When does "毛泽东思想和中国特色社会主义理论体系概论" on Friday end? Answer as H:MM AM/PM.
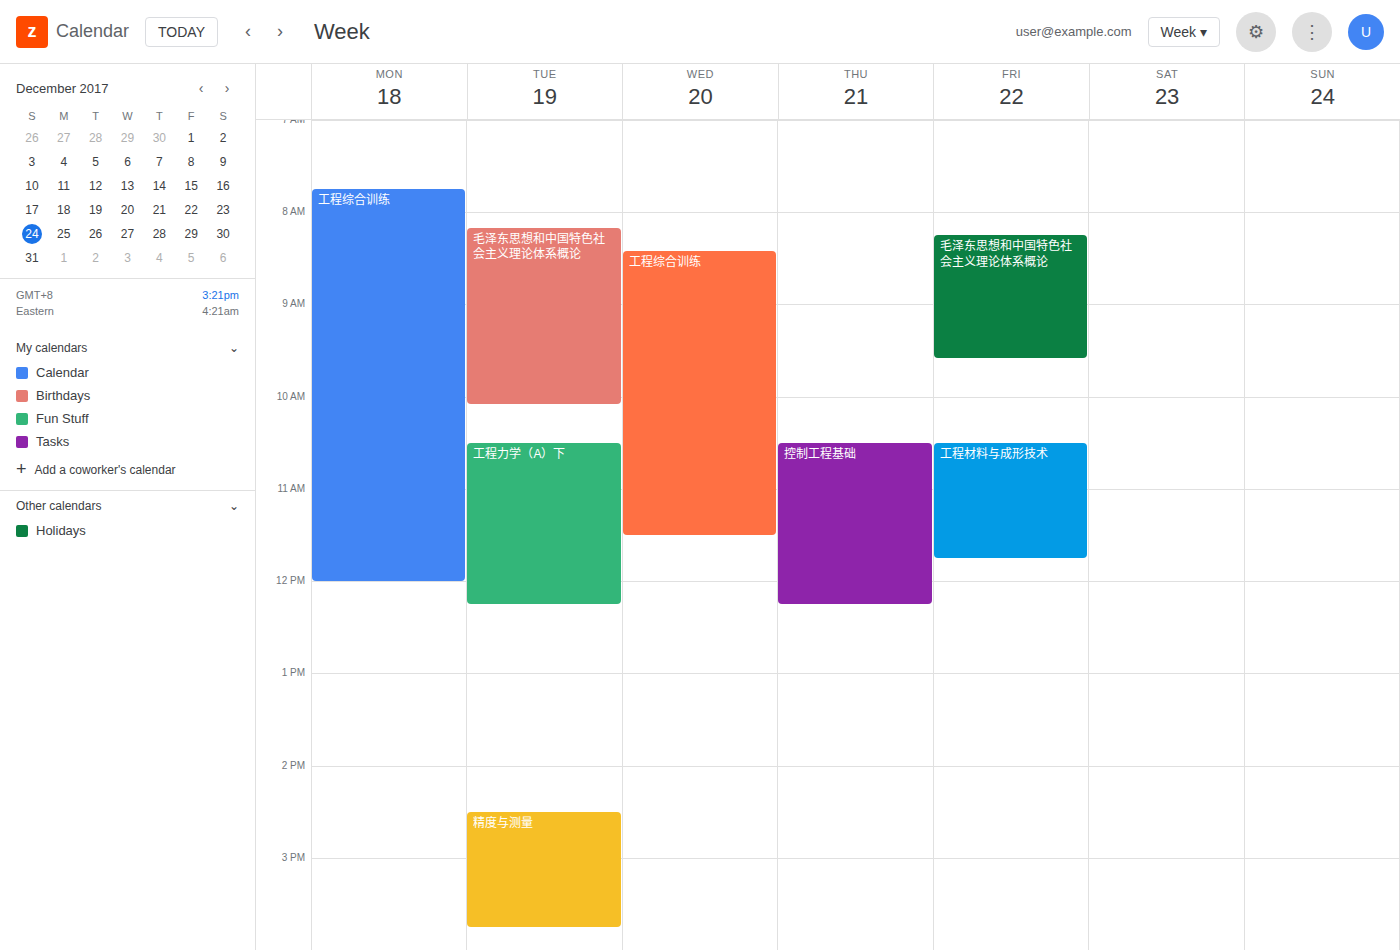
9:35 AM